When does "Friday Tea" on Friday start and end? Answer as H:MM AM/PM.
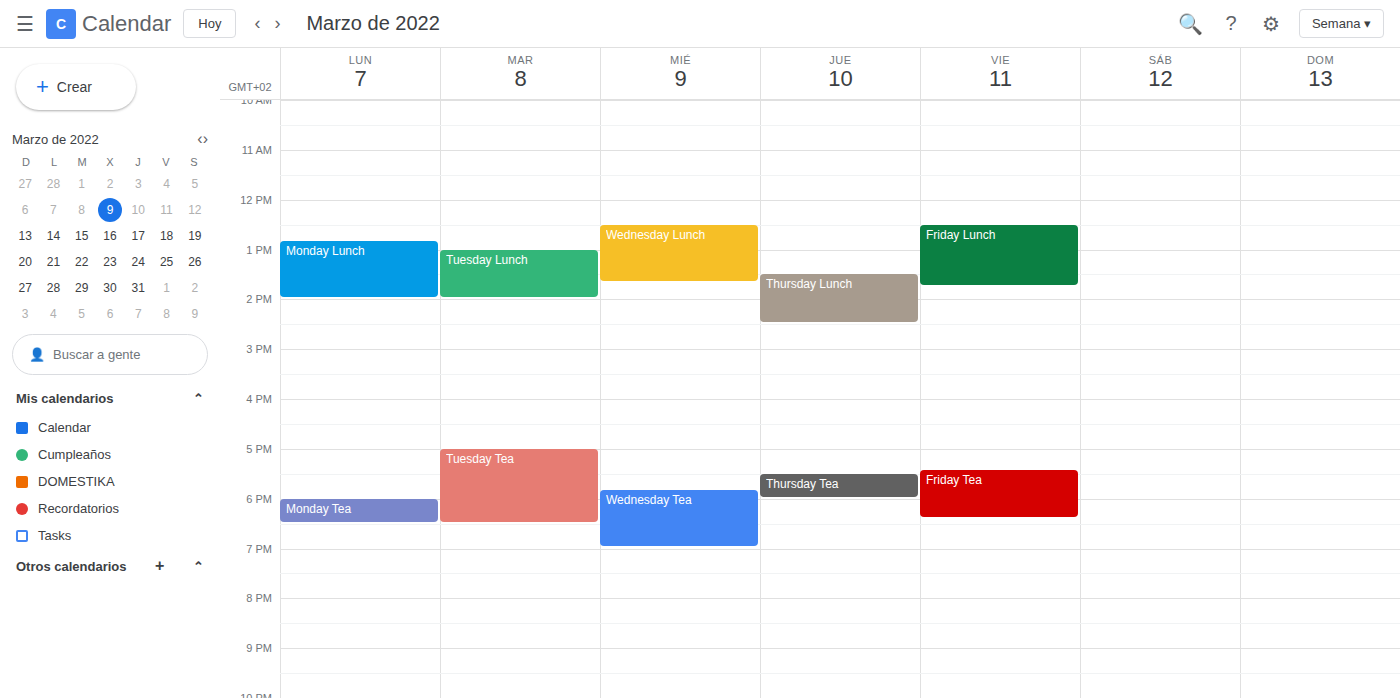
5:25 PM to 6:25 PM